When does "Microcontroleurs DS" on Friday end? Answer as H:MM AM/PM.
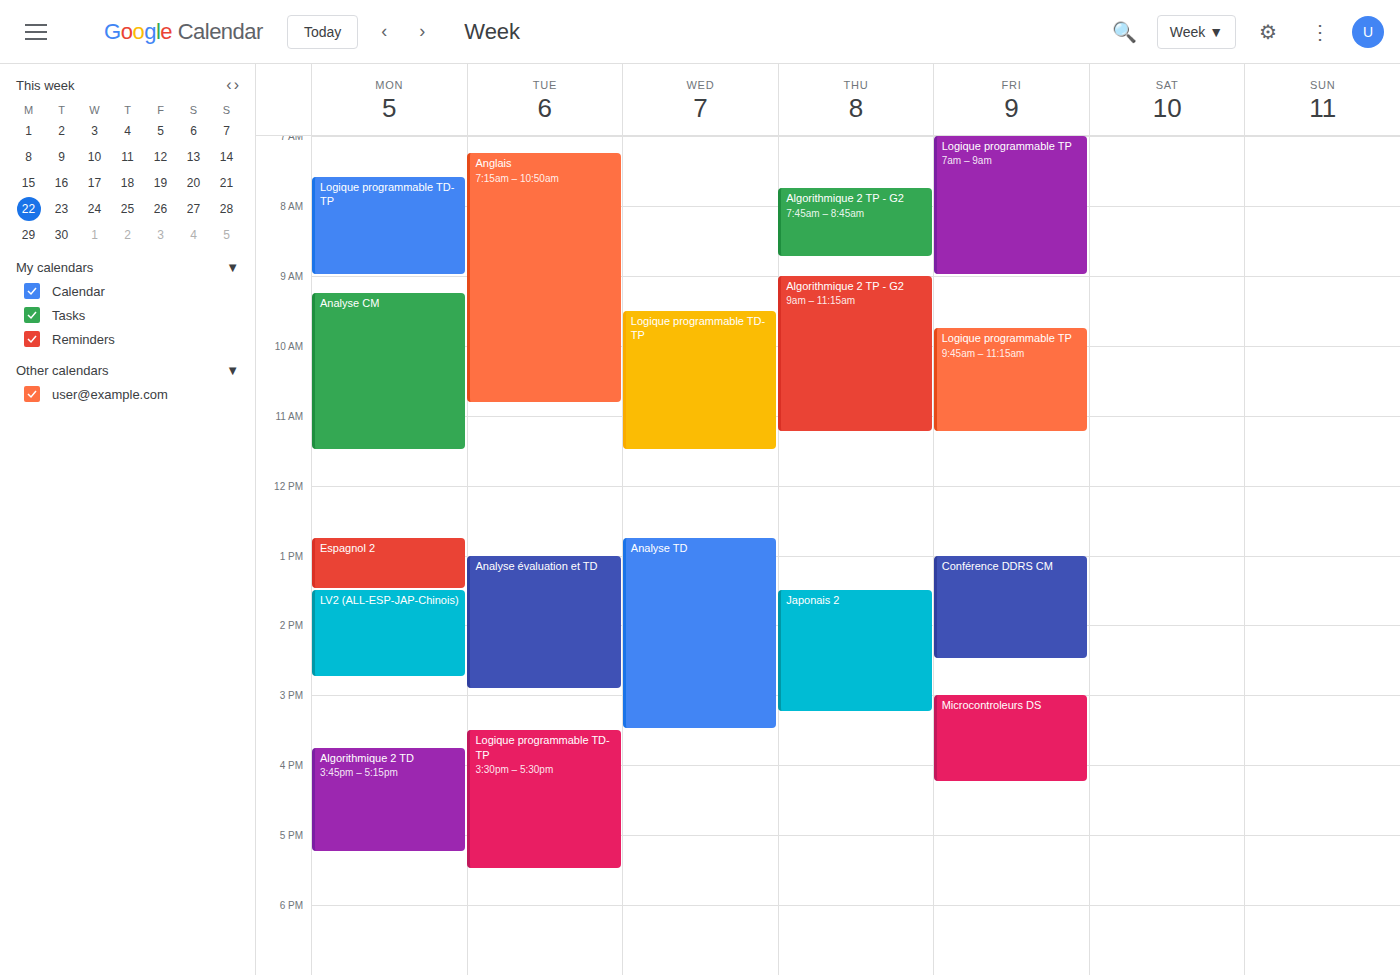
4:15 PM